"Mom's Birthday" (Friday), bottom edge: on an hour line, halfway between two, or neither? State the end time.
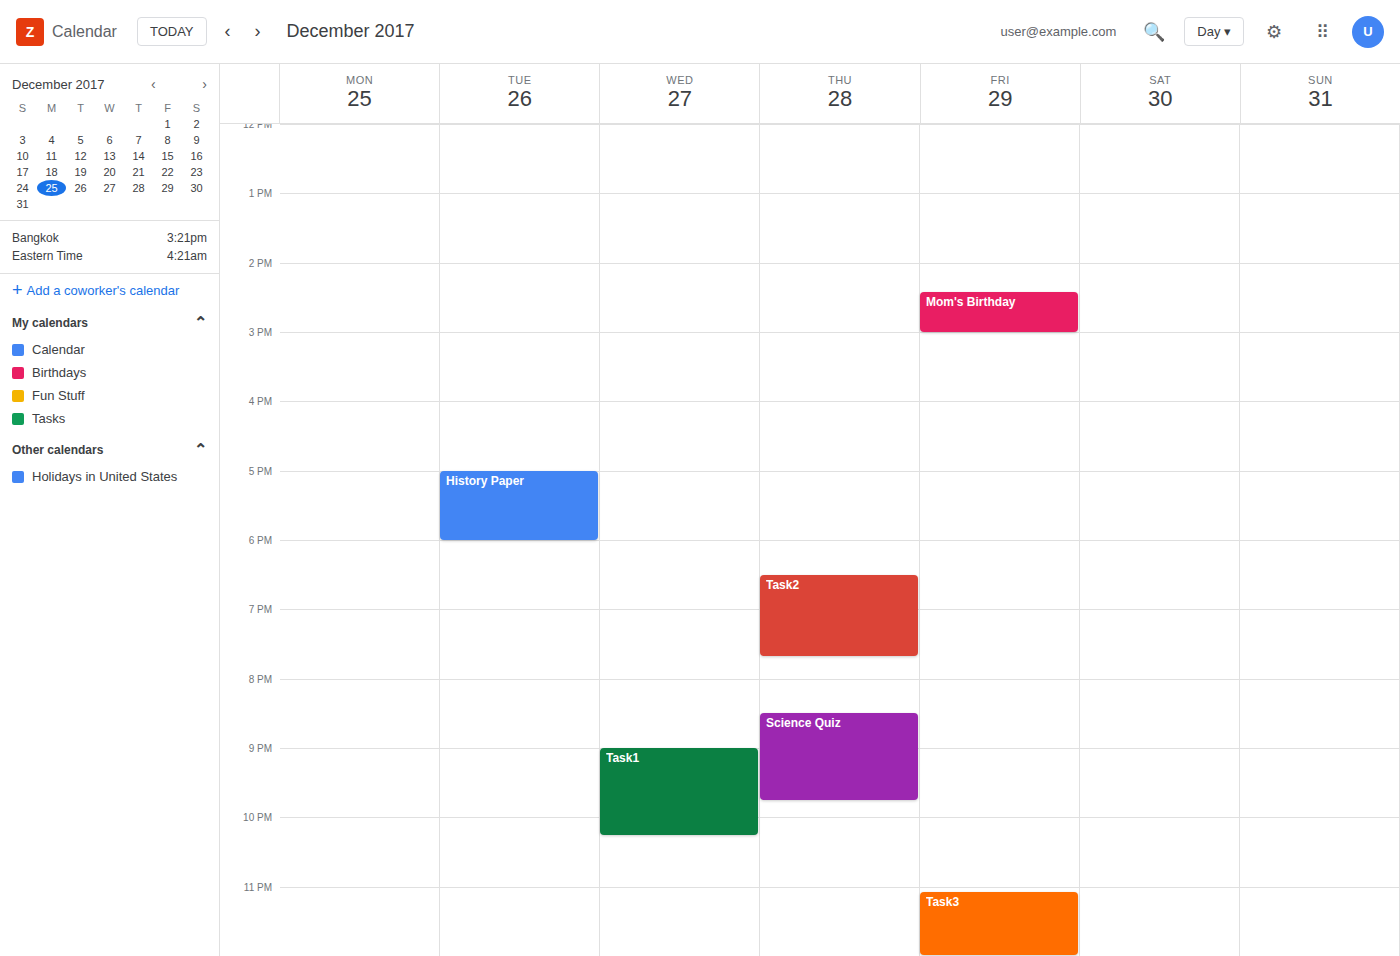
3:00 PM -- exactly on the 3 PM line.